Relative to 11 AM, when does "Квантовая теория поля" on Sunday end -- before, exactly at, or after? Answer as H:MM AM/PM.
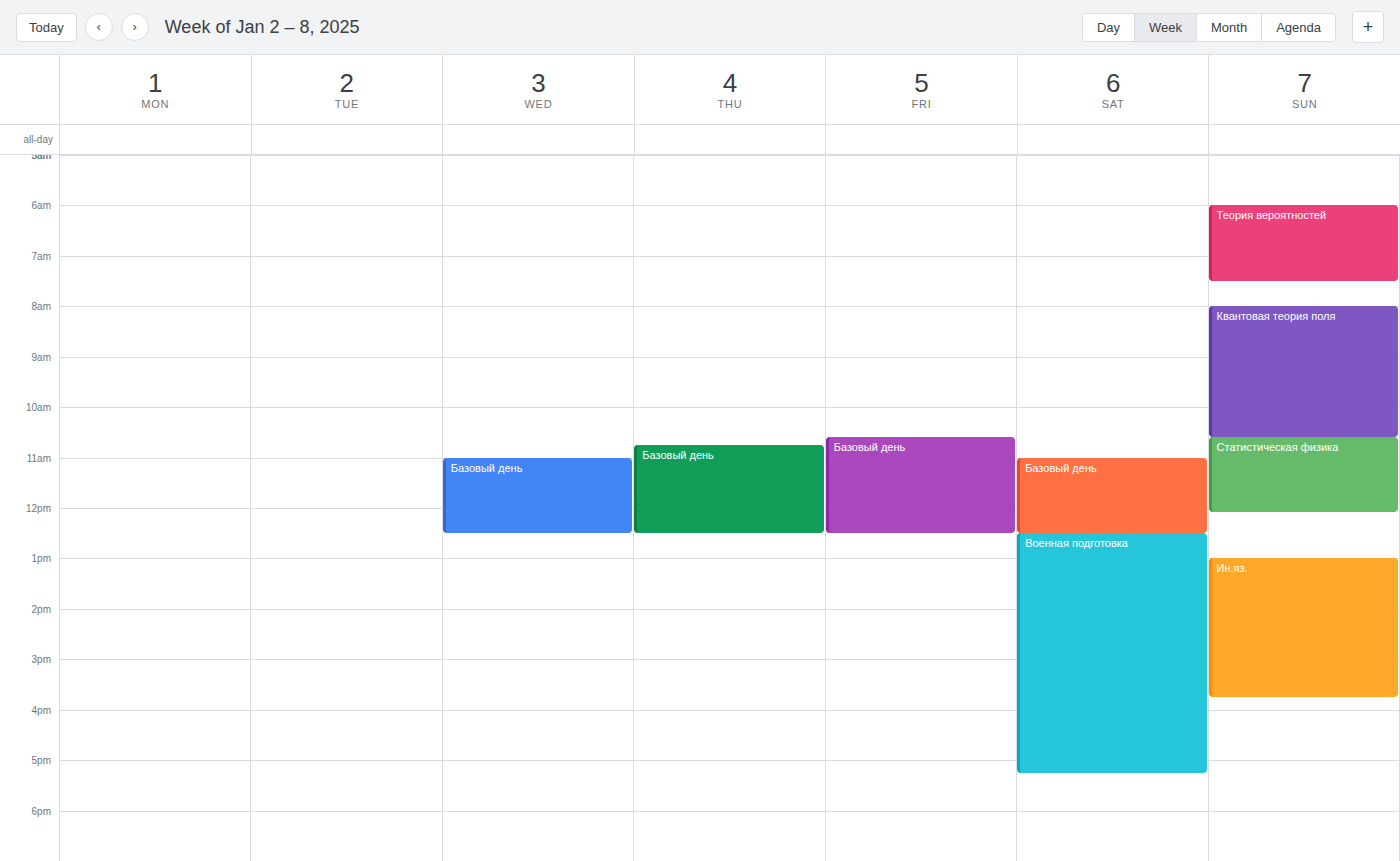
10:35 AM -- before 11 AM, 25 minutes above the 11 AM line.